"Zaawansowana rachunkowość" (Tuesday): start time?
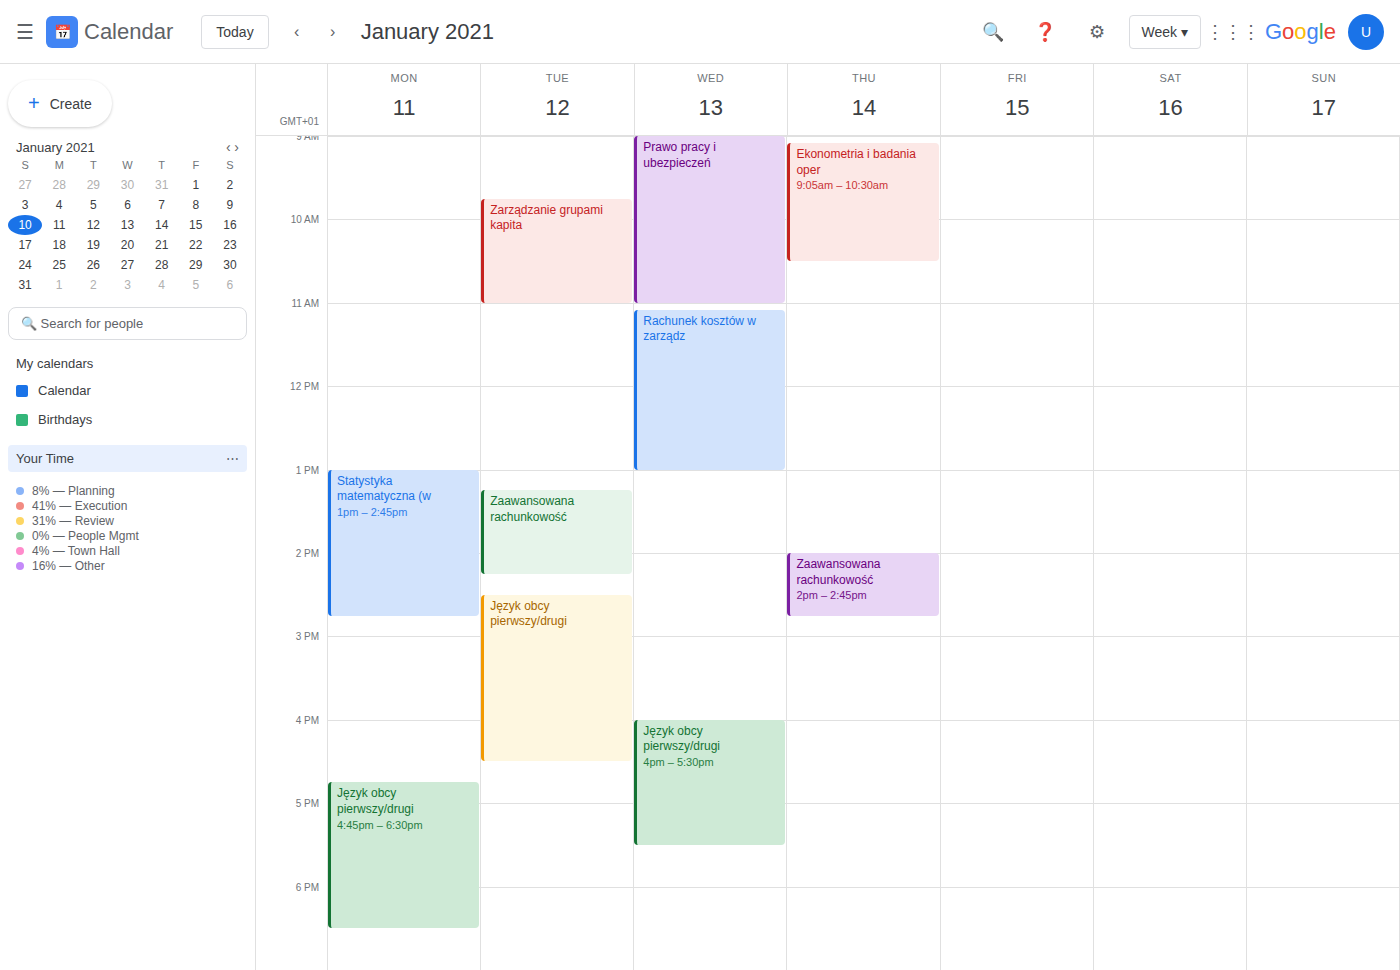
13:15